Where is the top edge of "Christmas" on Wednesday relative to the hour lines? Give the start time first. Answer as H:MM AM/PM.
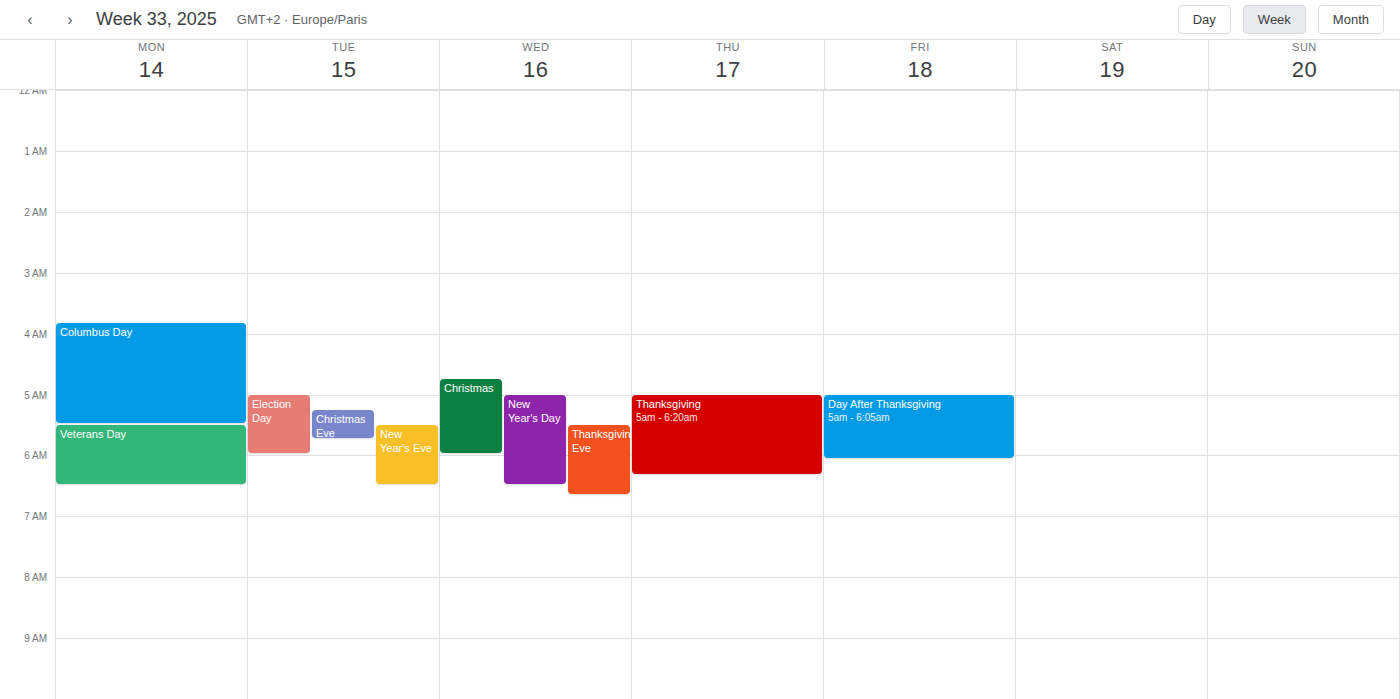
4:45 AM -- neither: three quarters of the way from the 4 AM line to the 5 AM line.